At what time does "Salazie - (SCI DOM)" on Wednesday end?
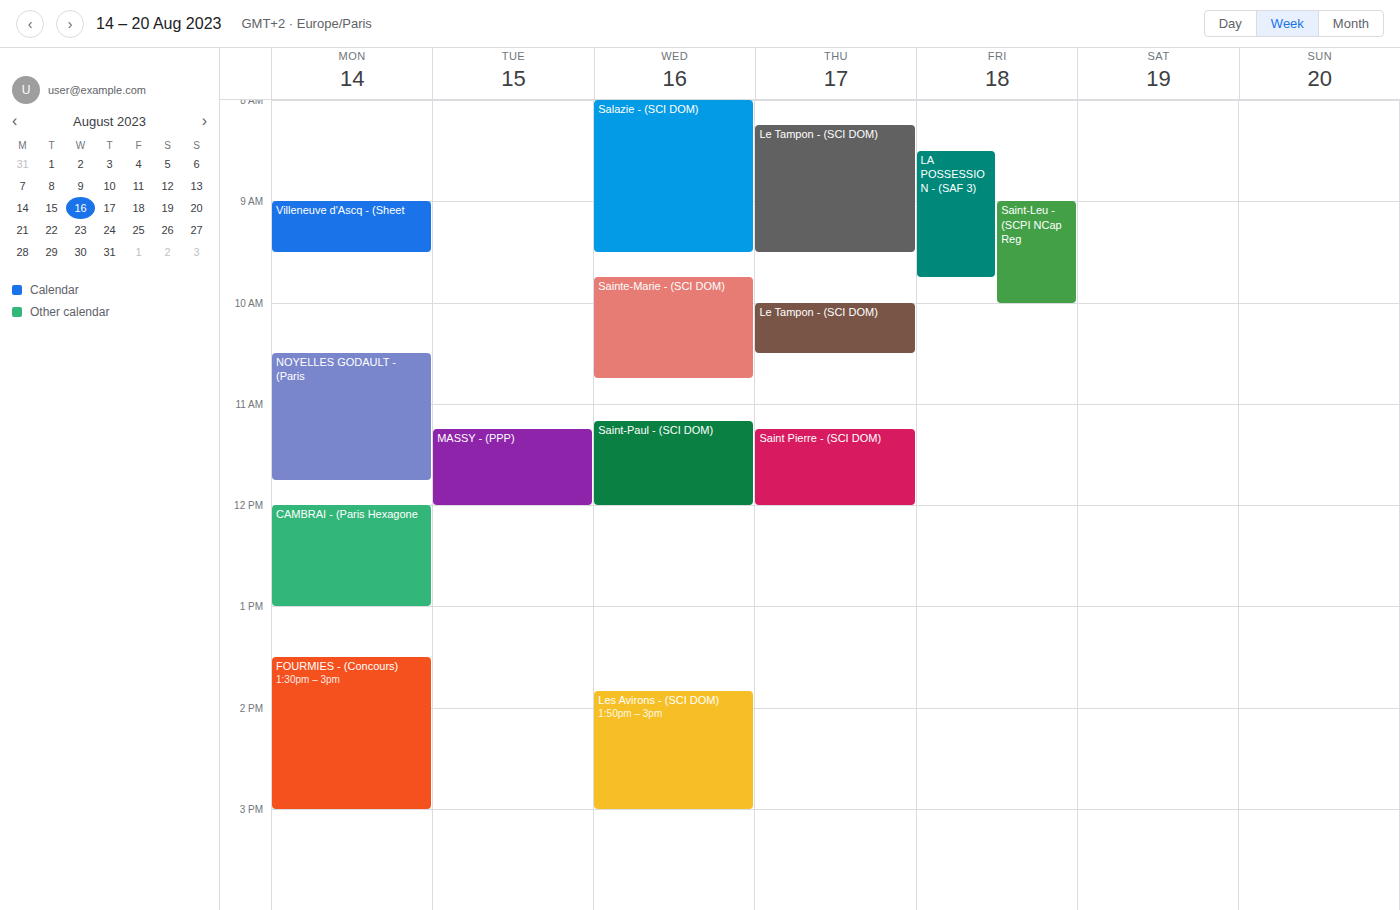
09:30